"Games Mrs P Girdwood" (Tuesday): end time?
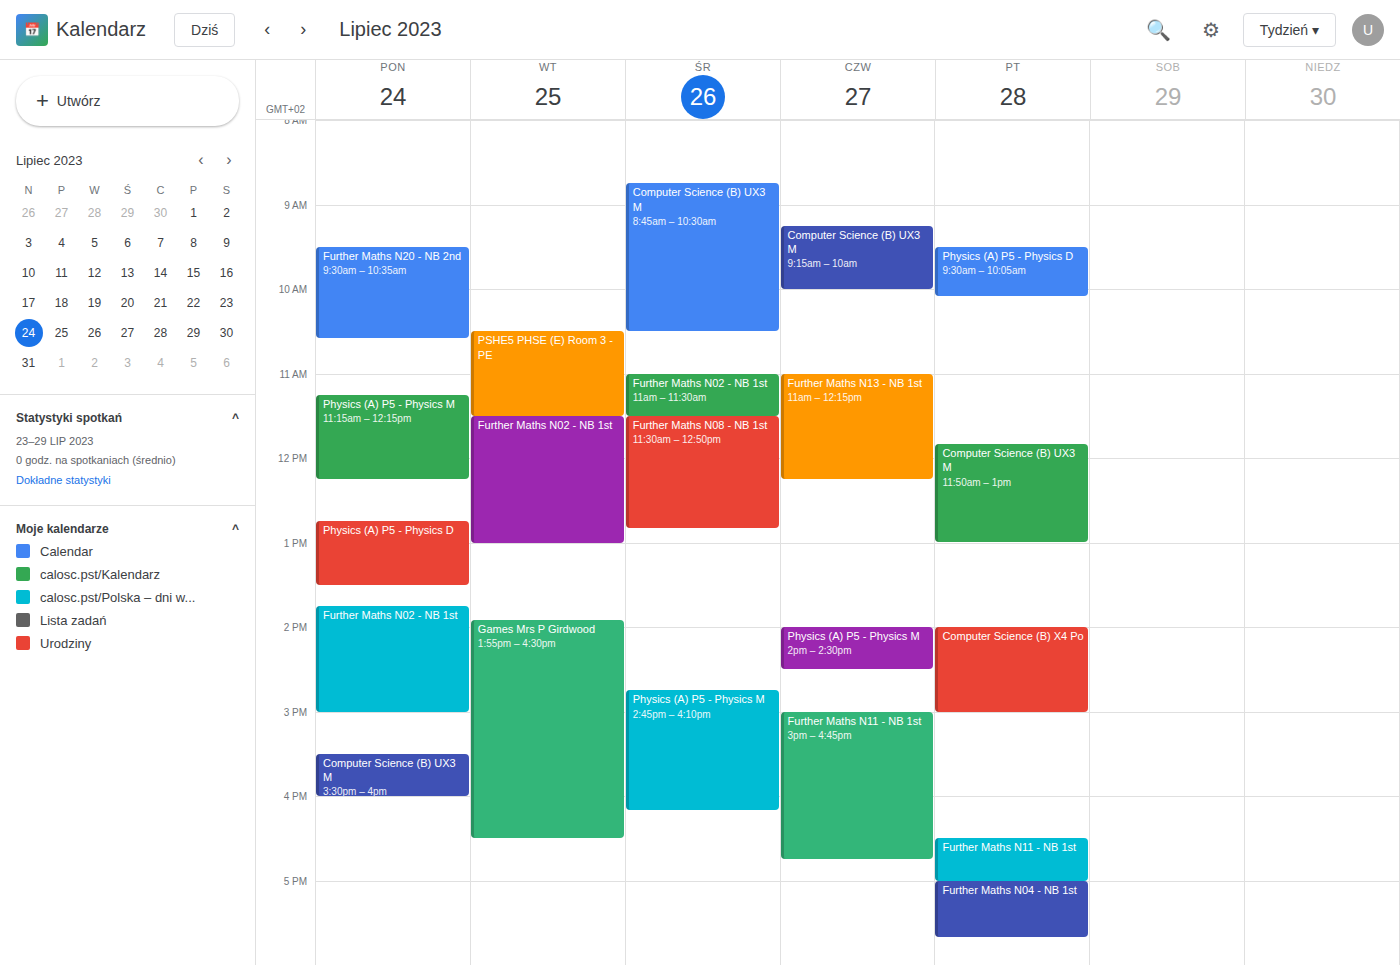
4:30 PM